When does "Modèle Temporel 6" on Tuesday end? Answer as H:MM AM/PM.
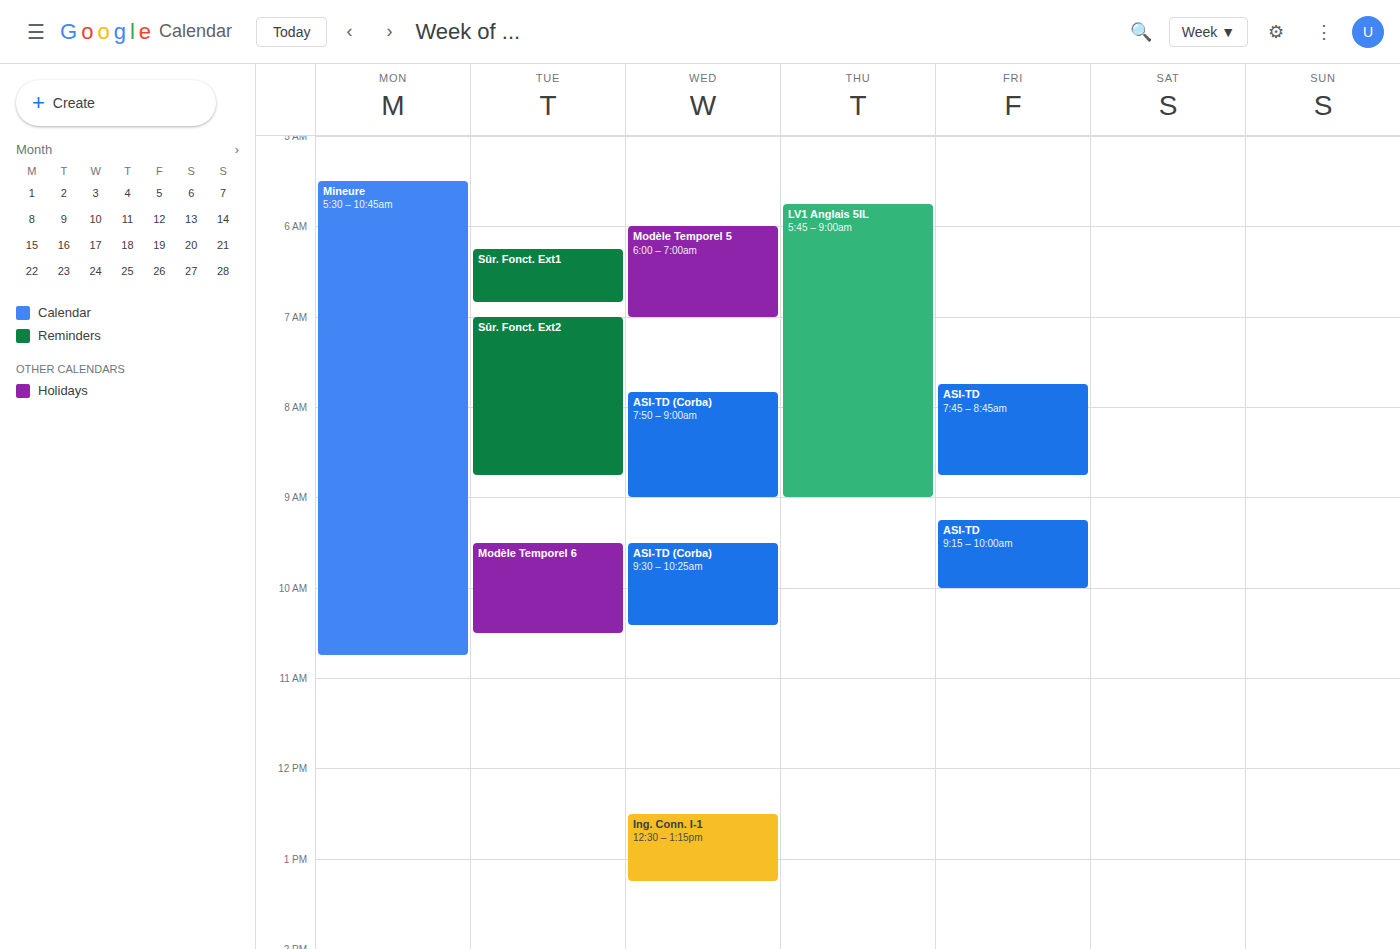
10:30 AM